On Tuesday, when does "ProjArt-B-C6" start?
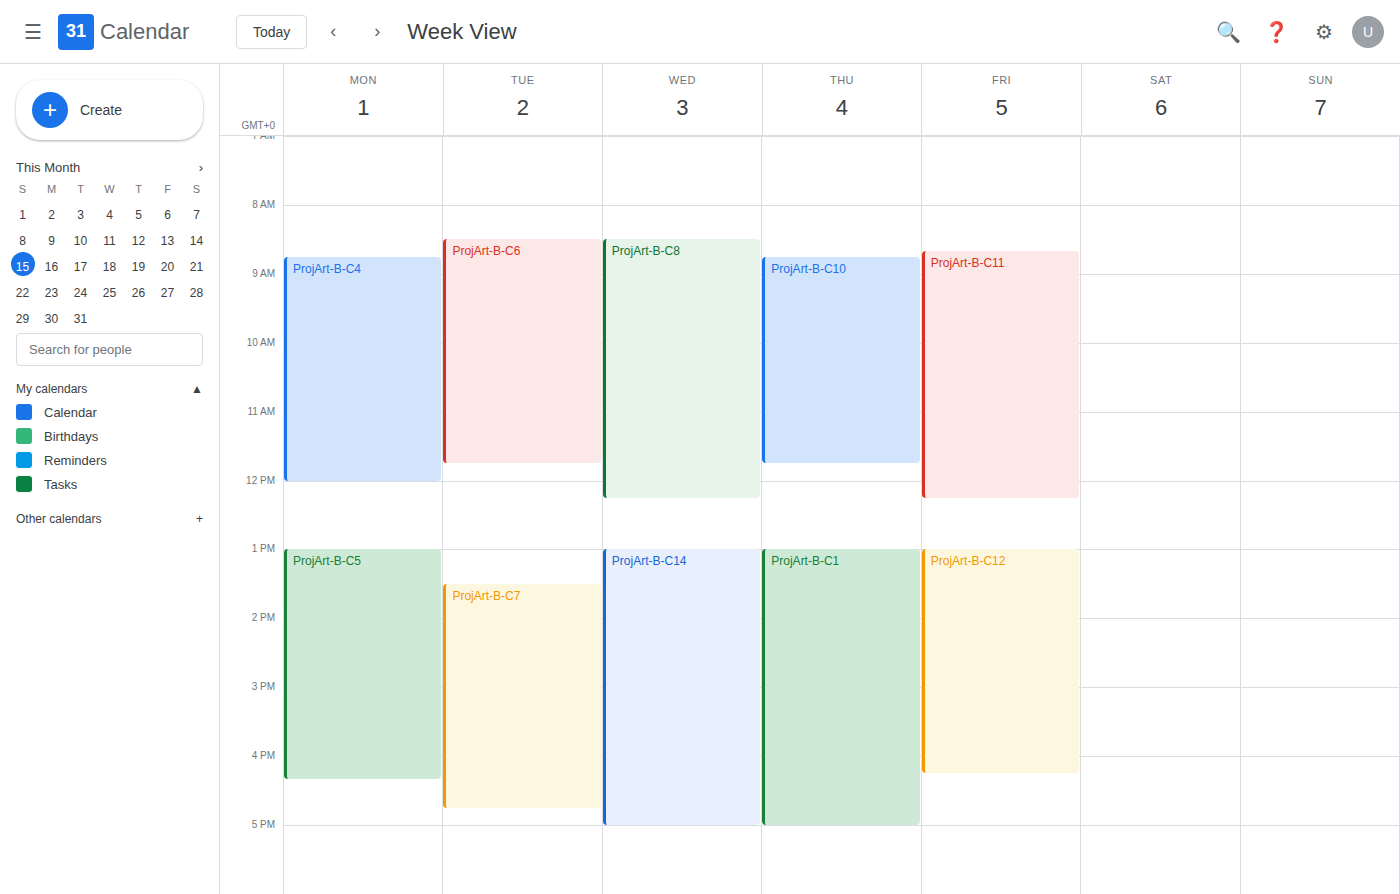
08:30